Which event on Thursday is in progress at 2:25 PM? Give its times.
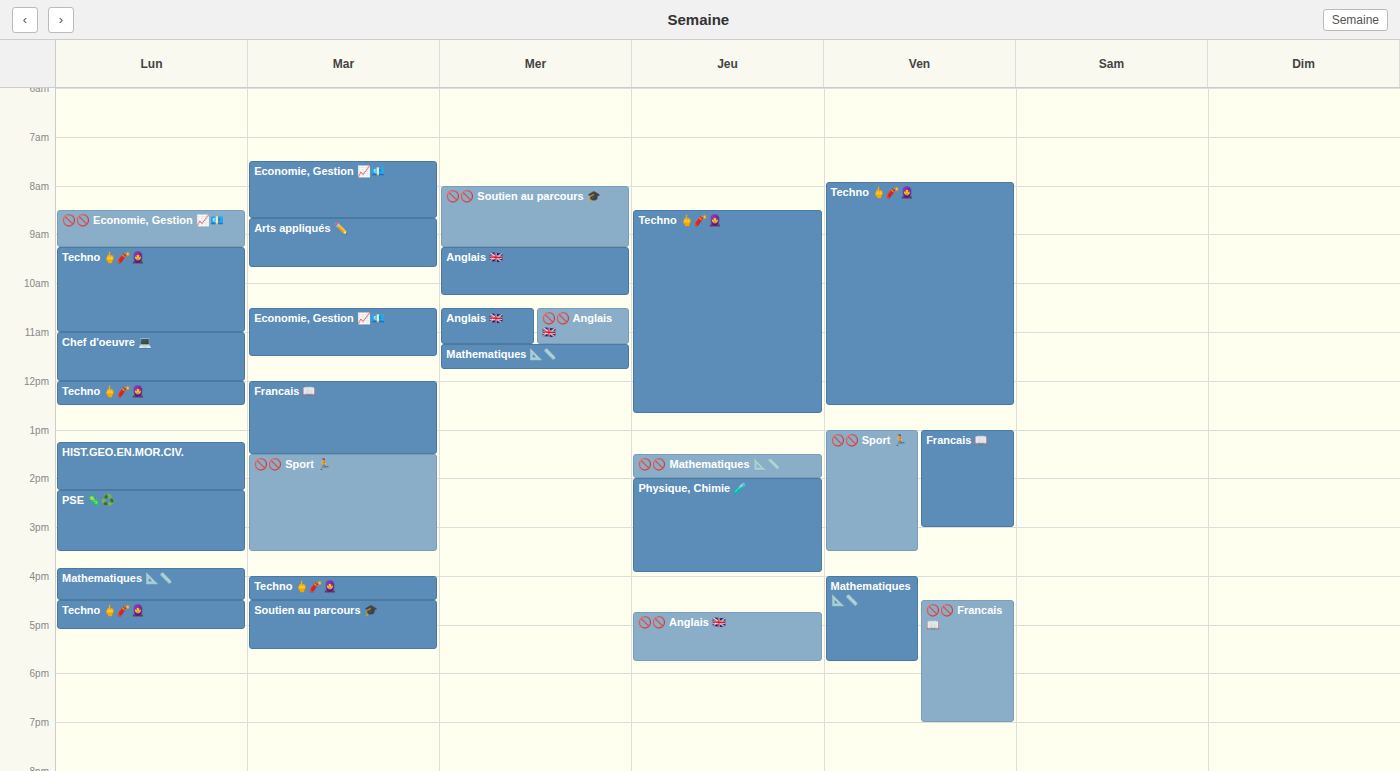
"Physique, Chimie 🧪", 2:00 PM to 3:55 PM